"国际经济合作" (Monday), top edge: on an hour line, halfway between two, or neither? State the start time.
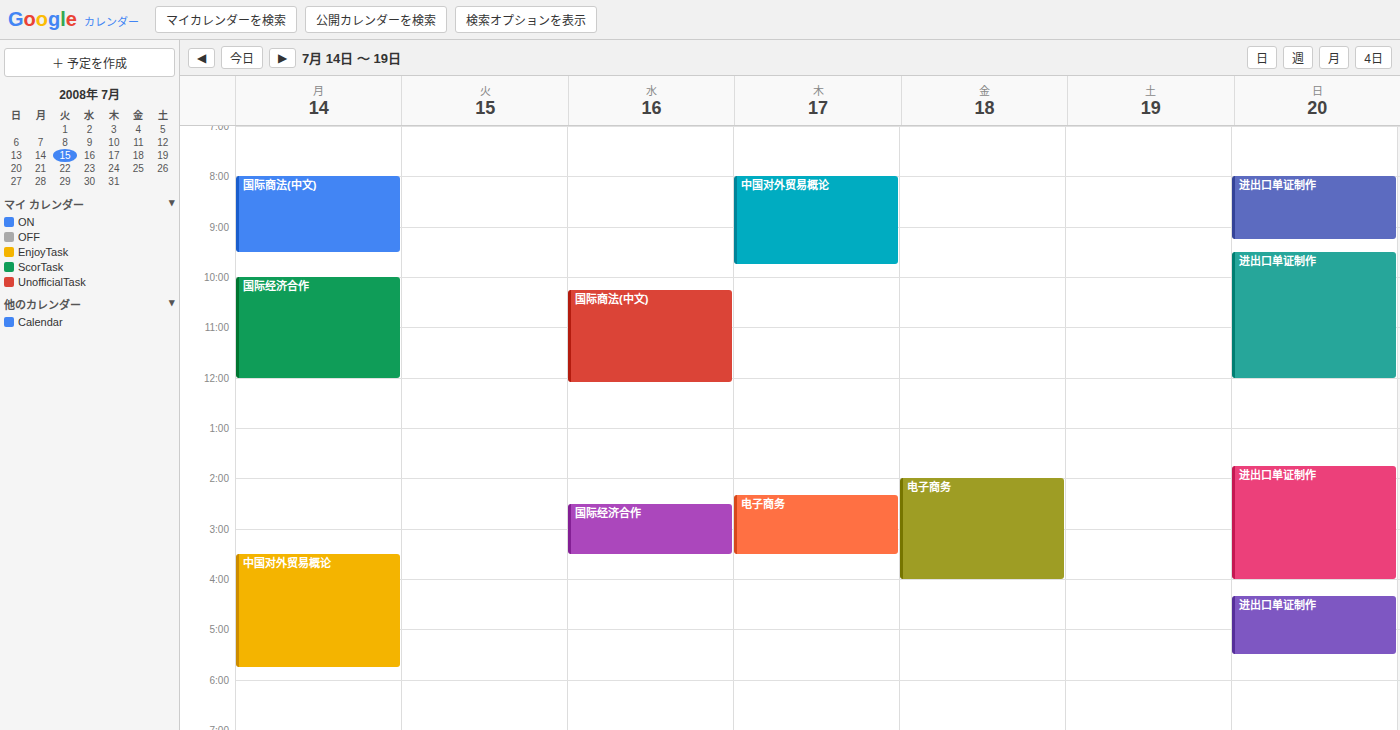
10:00 AM -- exactly on the 10 AM line.